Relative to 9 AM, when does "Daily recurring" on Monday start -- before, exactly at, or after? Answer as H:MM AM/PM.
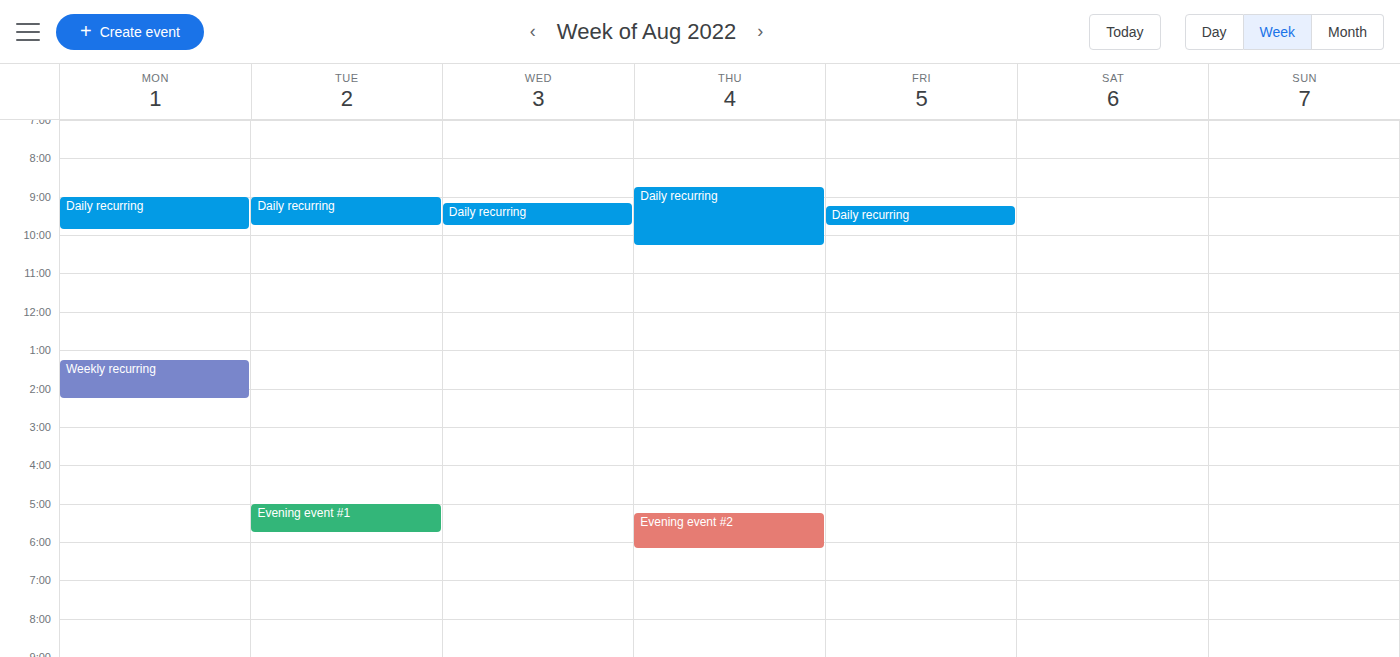
9:00 AM -- exactly at 9 AM, on the 9 AM line.